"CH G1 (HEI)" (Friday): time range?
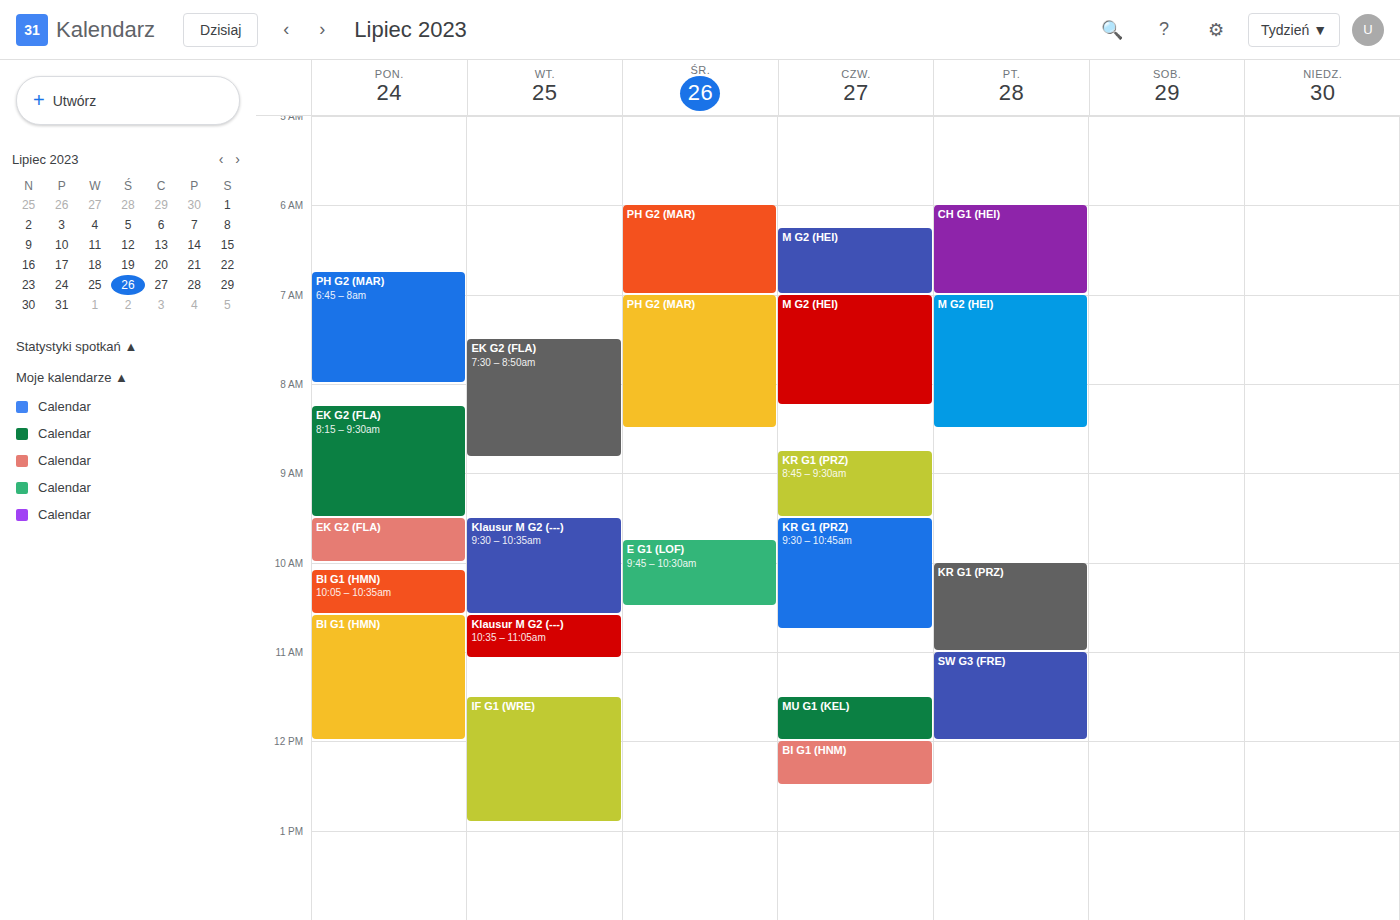
6:00 AM to 7:00 AM